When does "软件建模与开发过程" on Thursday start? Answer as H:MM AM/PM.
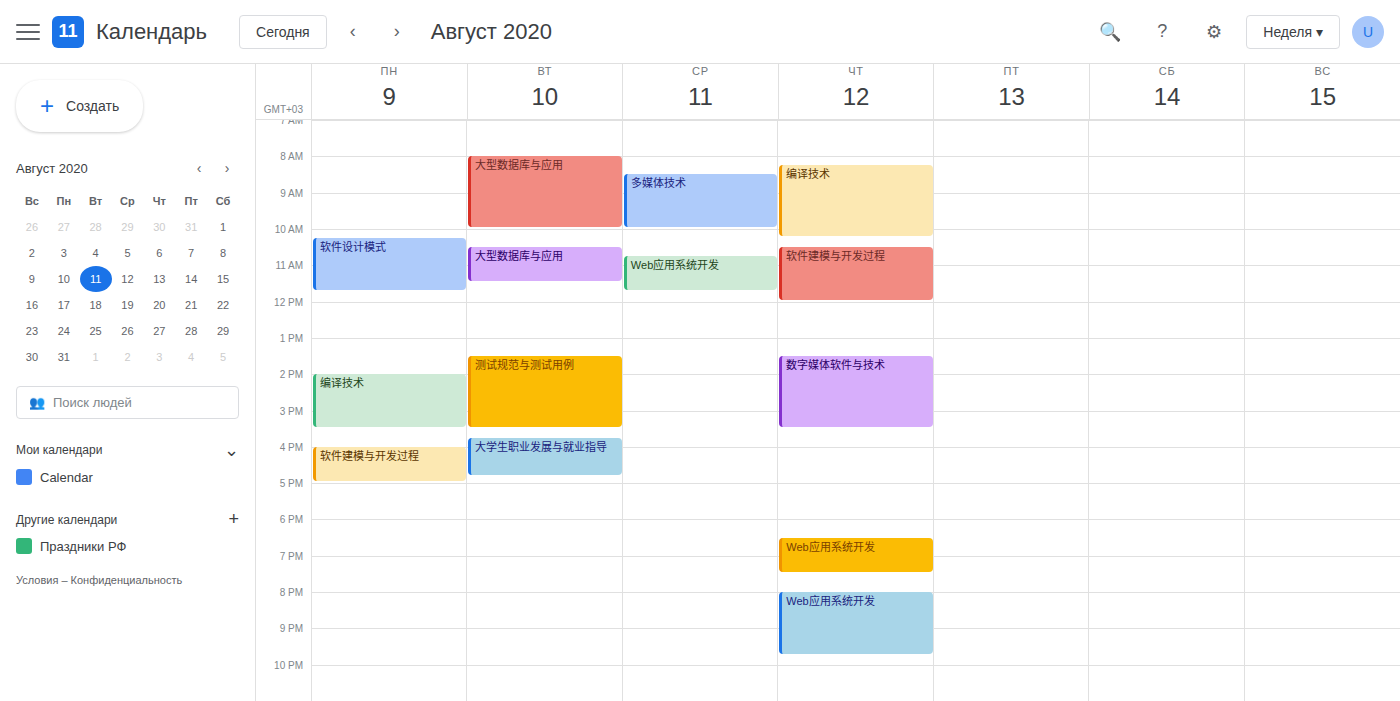
10:30 AM